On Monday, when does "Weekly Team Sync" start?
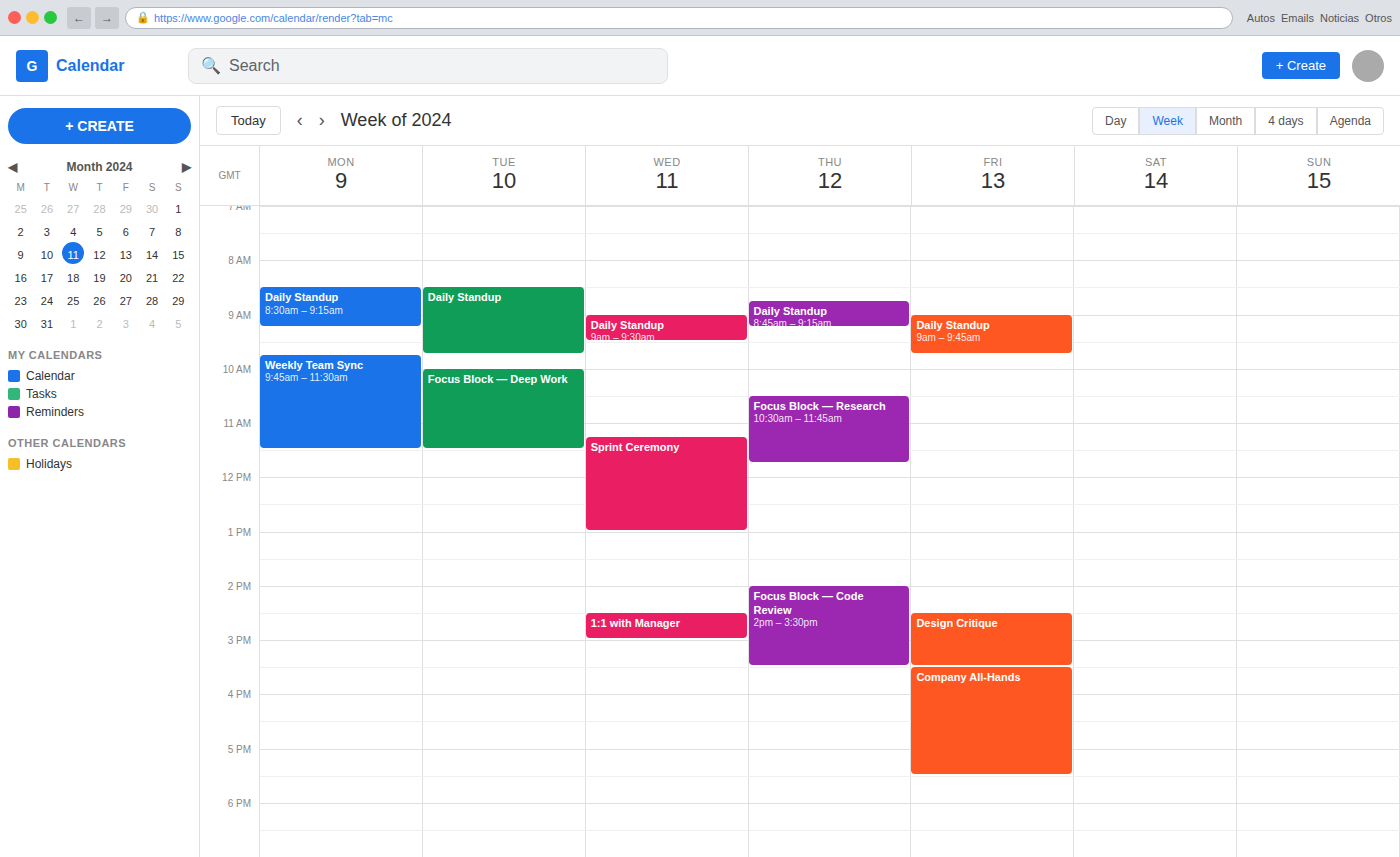
9:45 AM